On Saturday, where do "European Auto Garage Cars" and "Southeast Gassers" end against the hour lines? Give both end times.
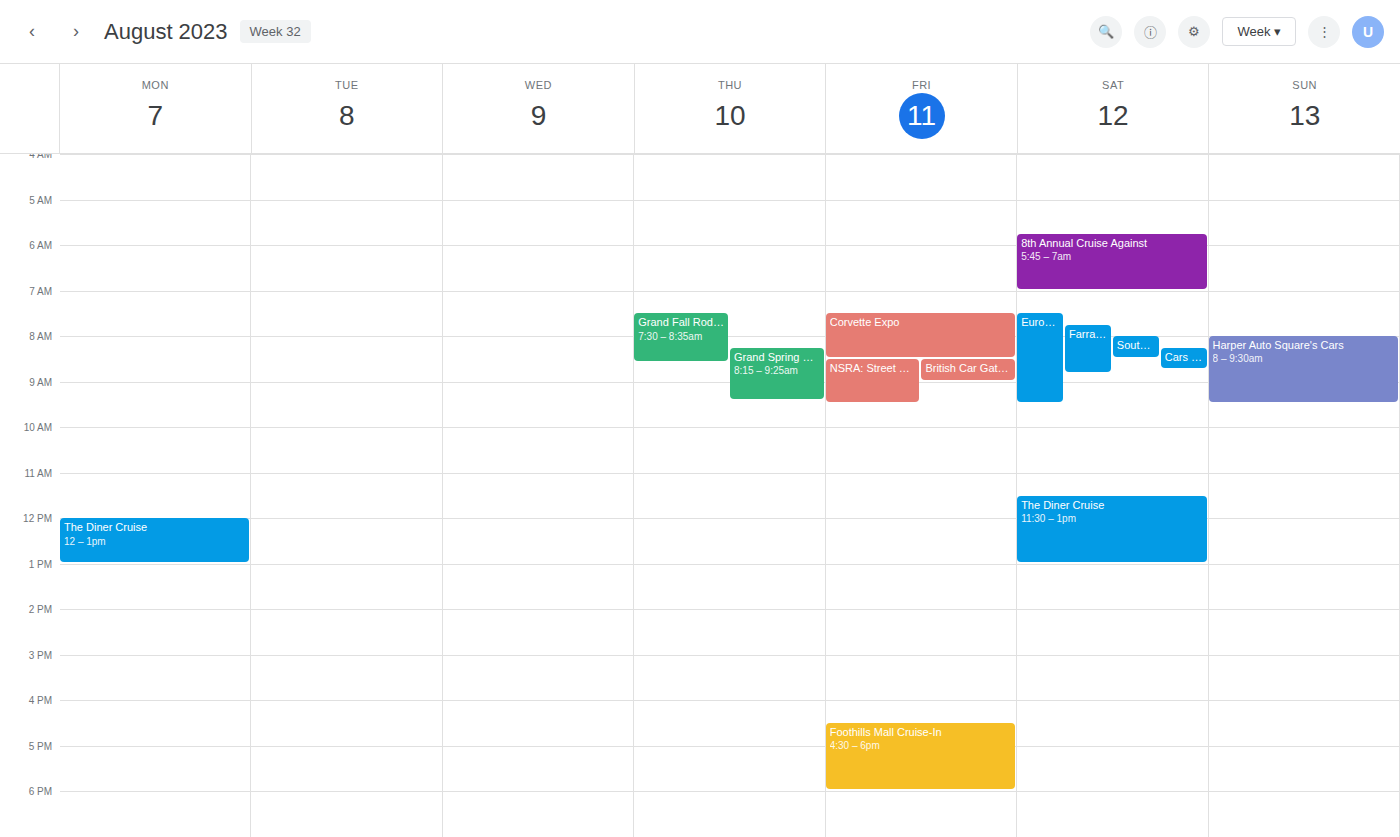
"European Auto Garage Cars": 9:30 AM, halfway between the 9 AM and 10 AM lines. "Southeast Gassers": 8:30 AM, halfway between the 8 AM and 9 AM lines.